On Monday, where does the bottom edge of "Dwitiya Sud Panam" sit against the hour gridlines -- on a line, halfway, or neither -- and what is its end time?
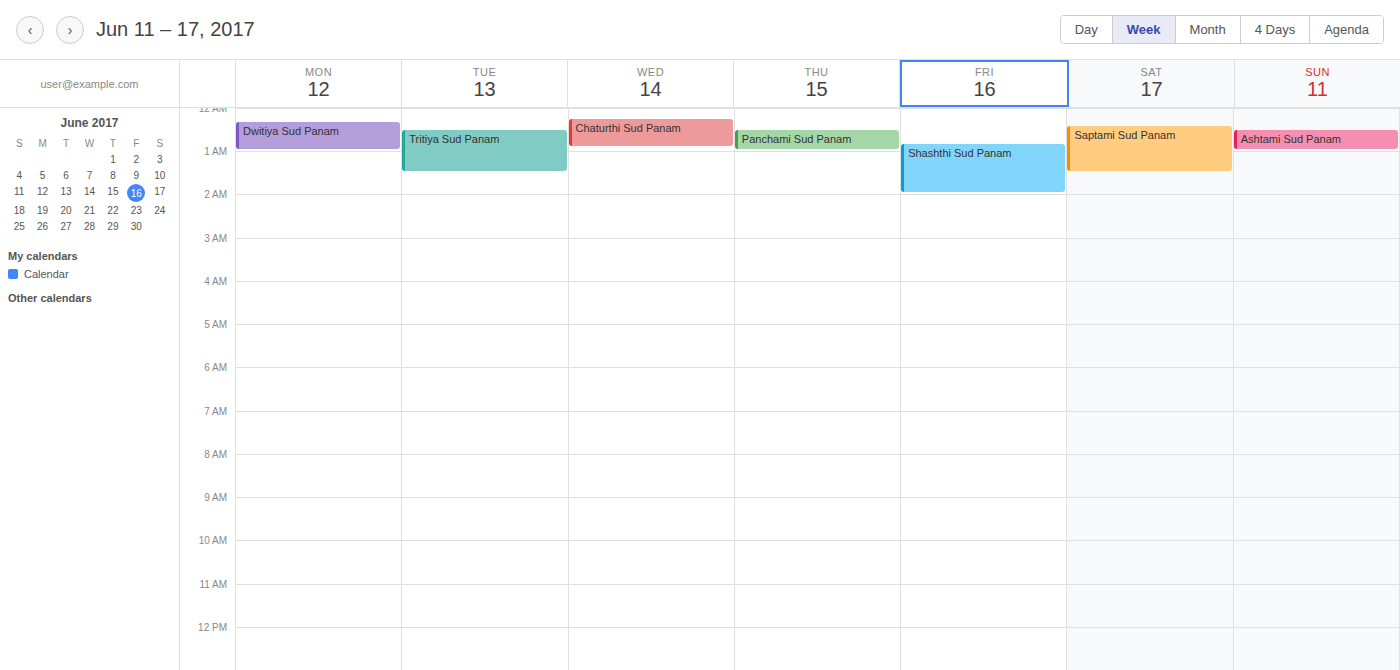
1:00 AM -- exactly on the 1 AM line.